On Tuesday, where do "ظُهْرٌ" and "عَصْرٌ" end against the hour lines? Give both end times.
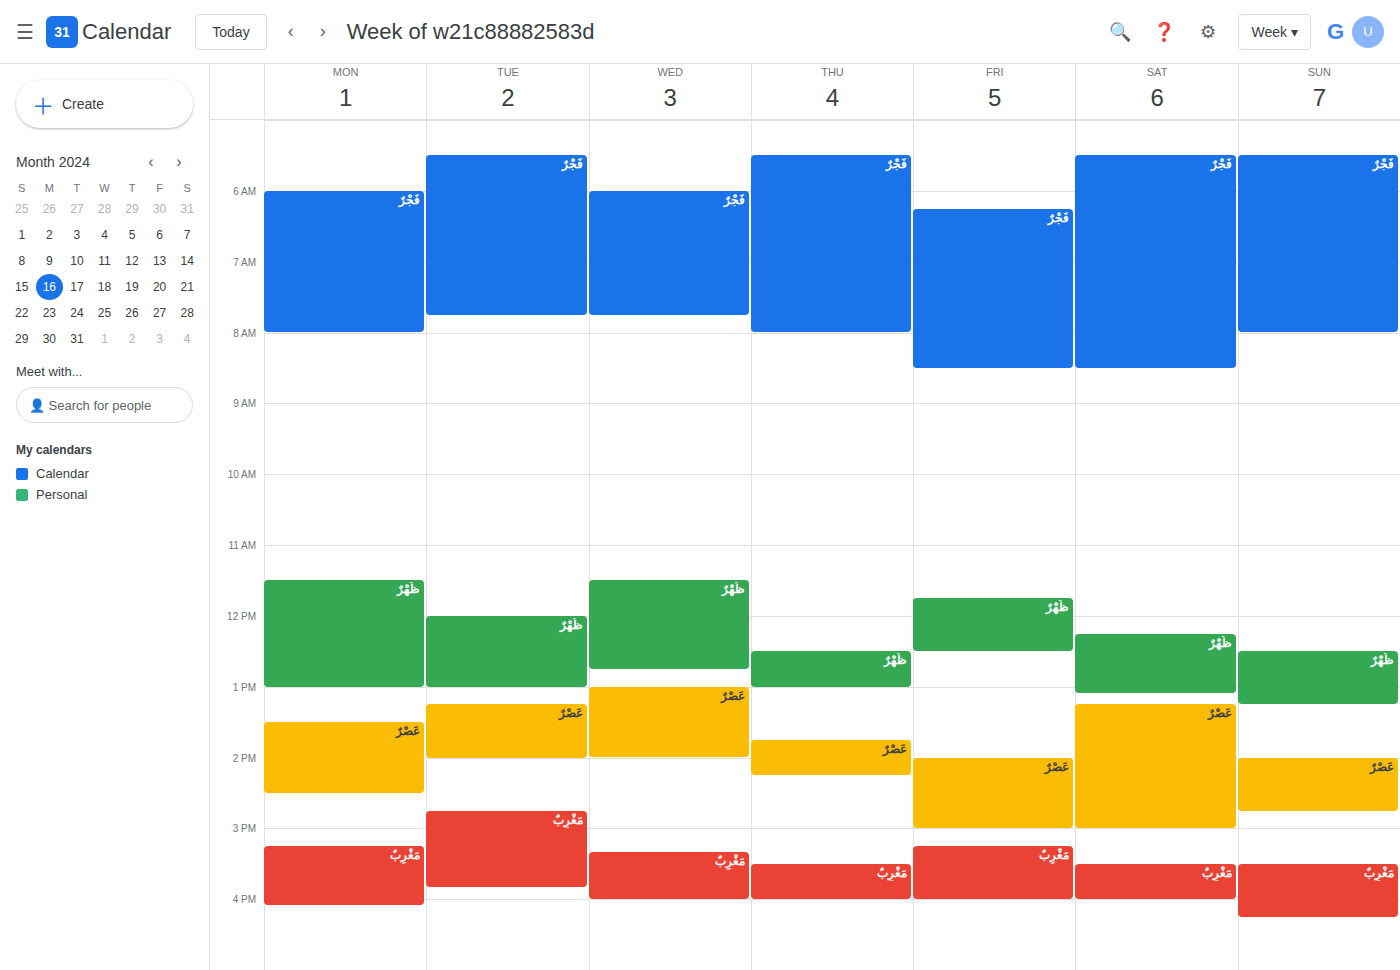
"ظُهْرٌ": 1:00 PM, exactly on the 1 PM line. "عَصْرٌ": 2:00 PM, exactly on the 2 PM line.